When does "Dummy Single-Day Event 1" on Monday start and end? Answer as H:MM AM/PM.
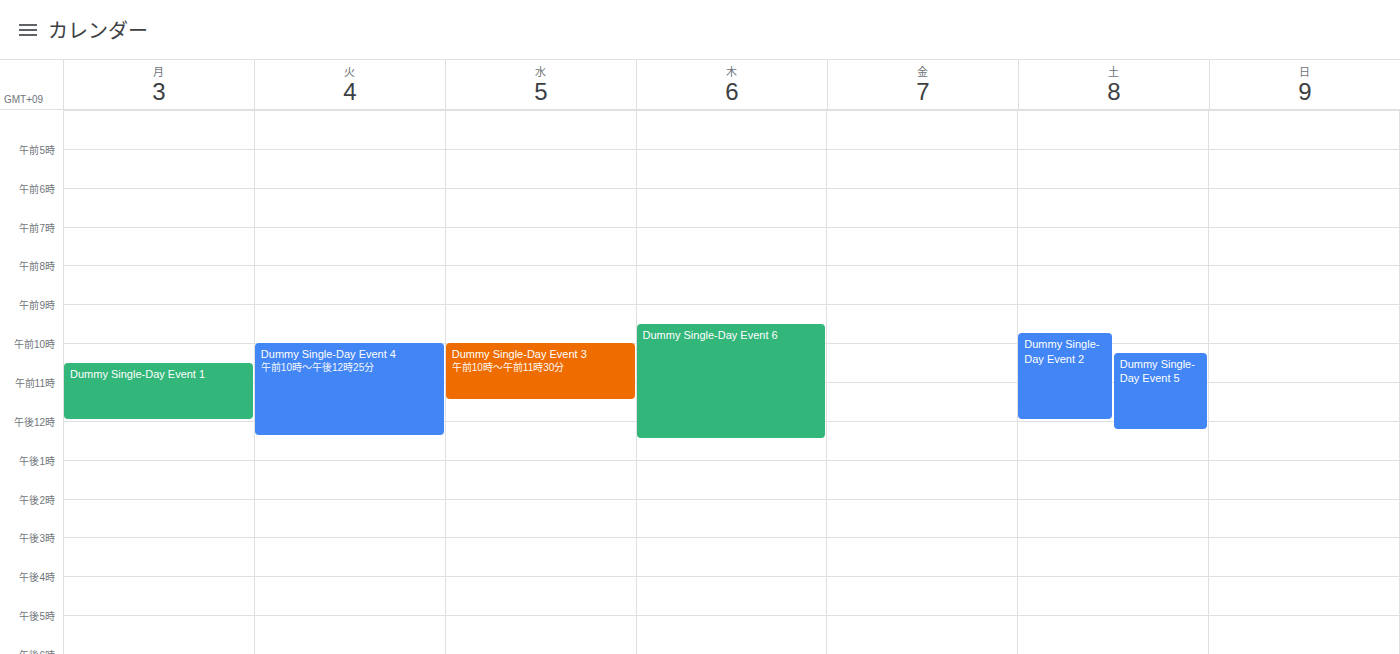
10:30 AM to 12:00 PM